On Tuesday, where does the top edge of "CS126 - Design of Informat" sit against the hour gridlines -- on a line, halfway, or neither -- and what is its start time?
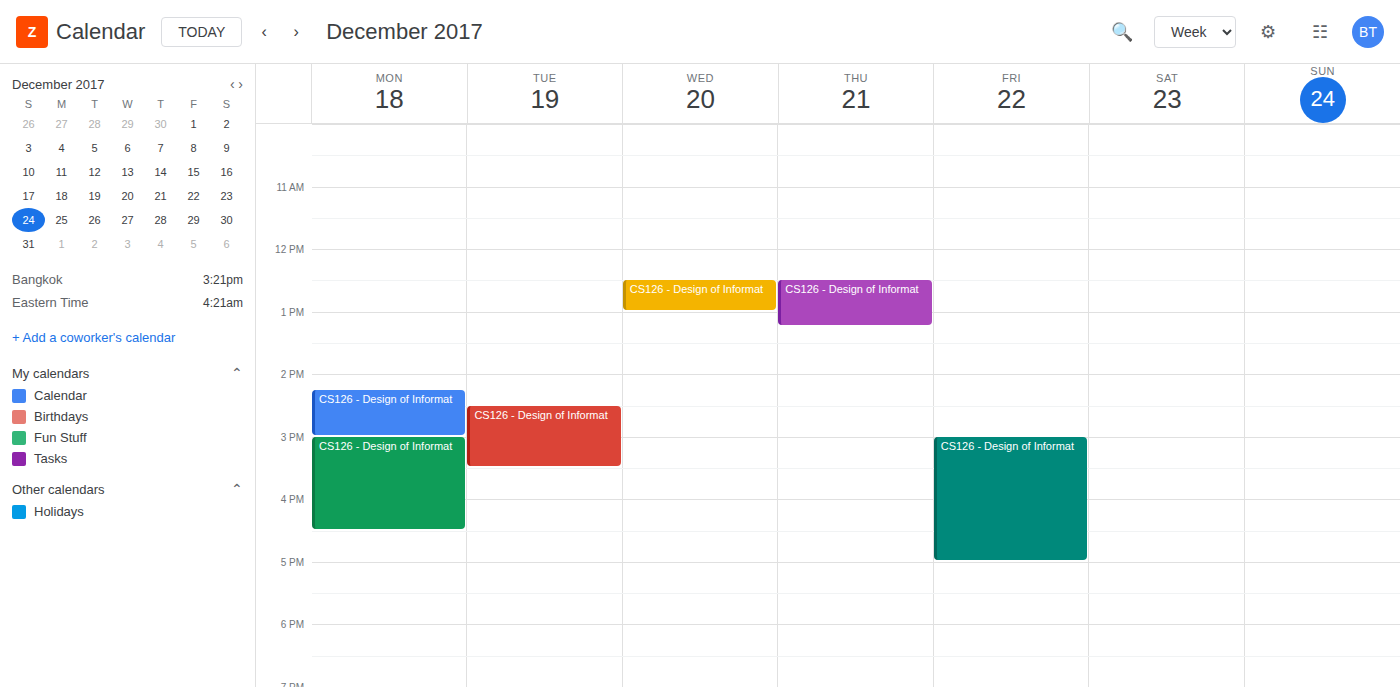
14:30 -- halfway between the 14:00 and 15:00 lines.